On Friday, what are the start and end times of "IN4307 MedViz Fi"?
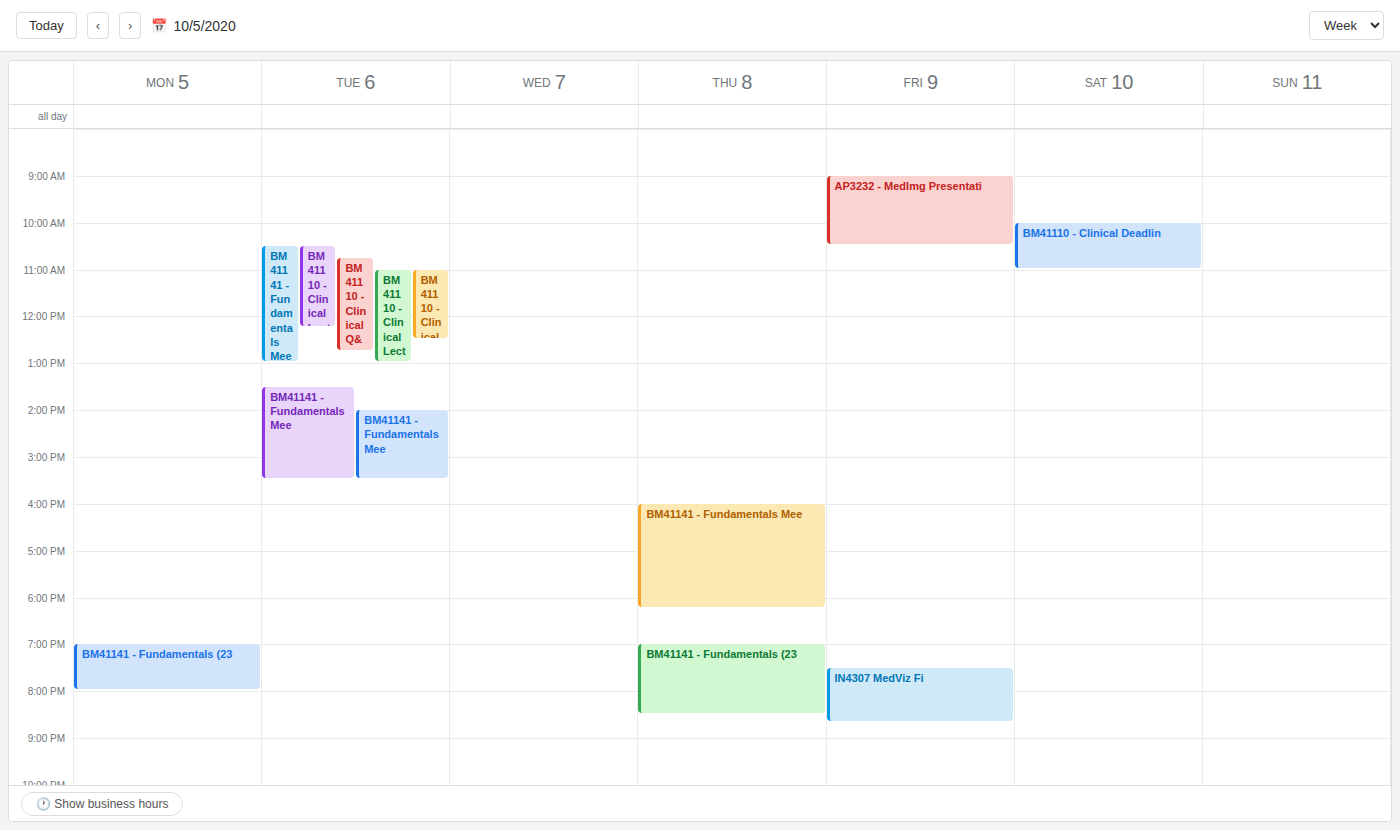
7:30 PM to 8:40 PM